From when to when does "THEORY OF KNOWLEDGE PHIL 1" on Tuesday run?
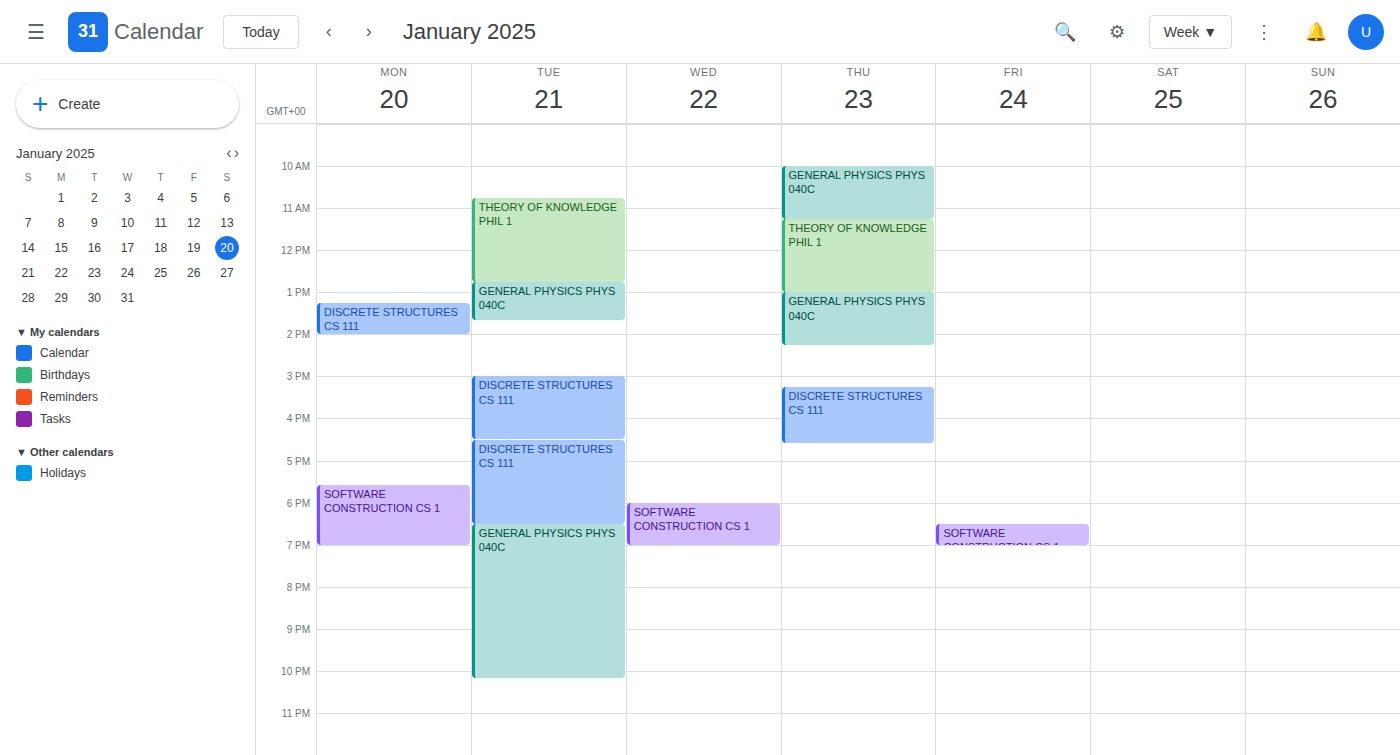
10:45 AM to 12:45 PM